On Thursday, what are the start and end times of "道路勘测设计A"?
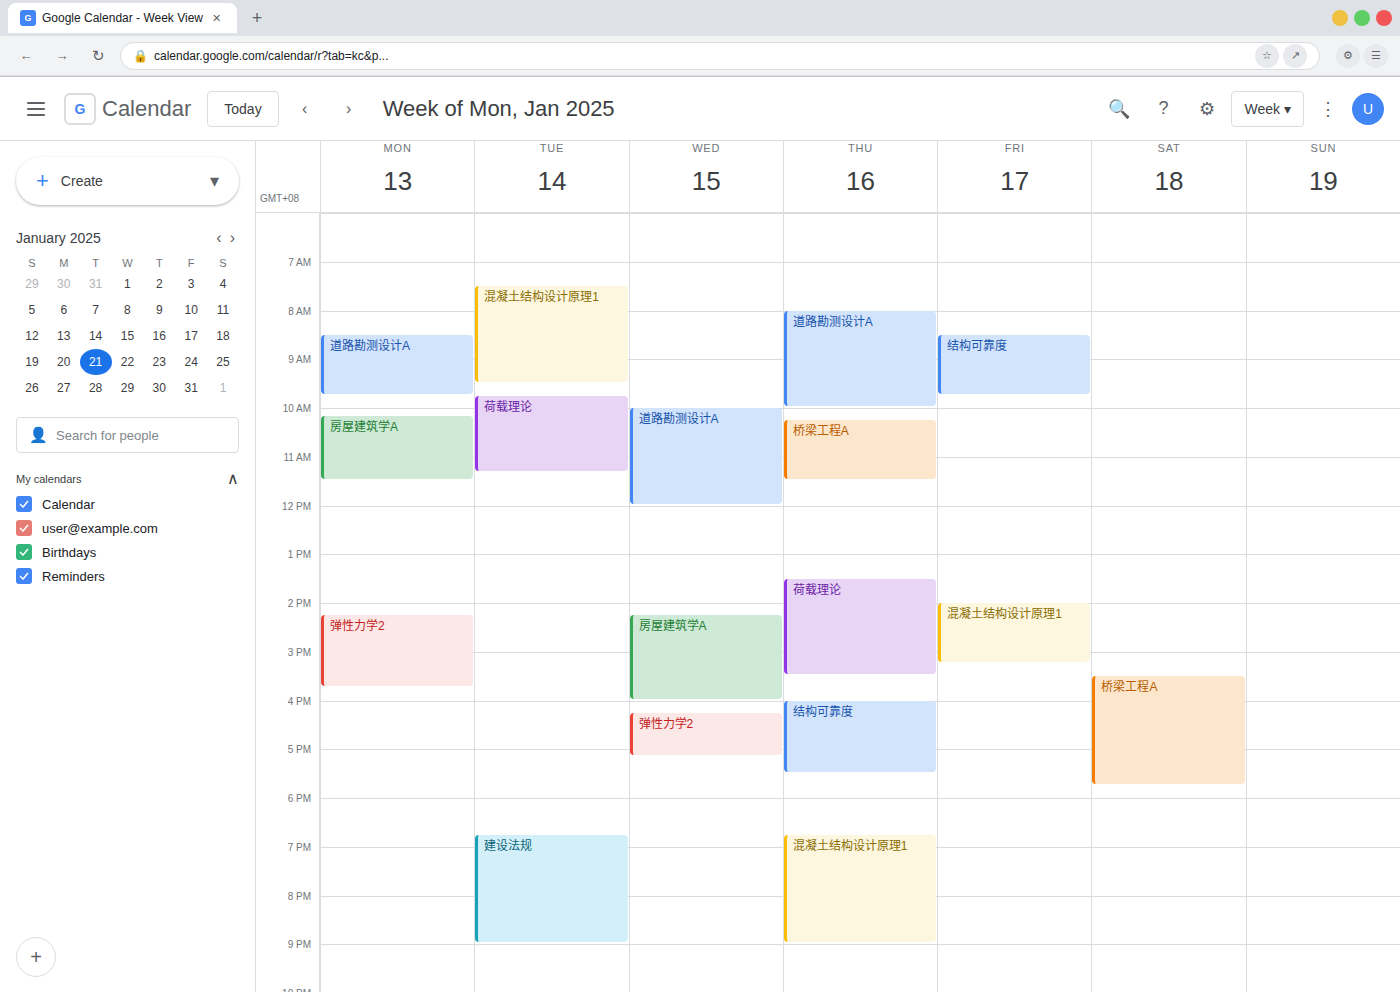
8:00 AM to 10:00 AM